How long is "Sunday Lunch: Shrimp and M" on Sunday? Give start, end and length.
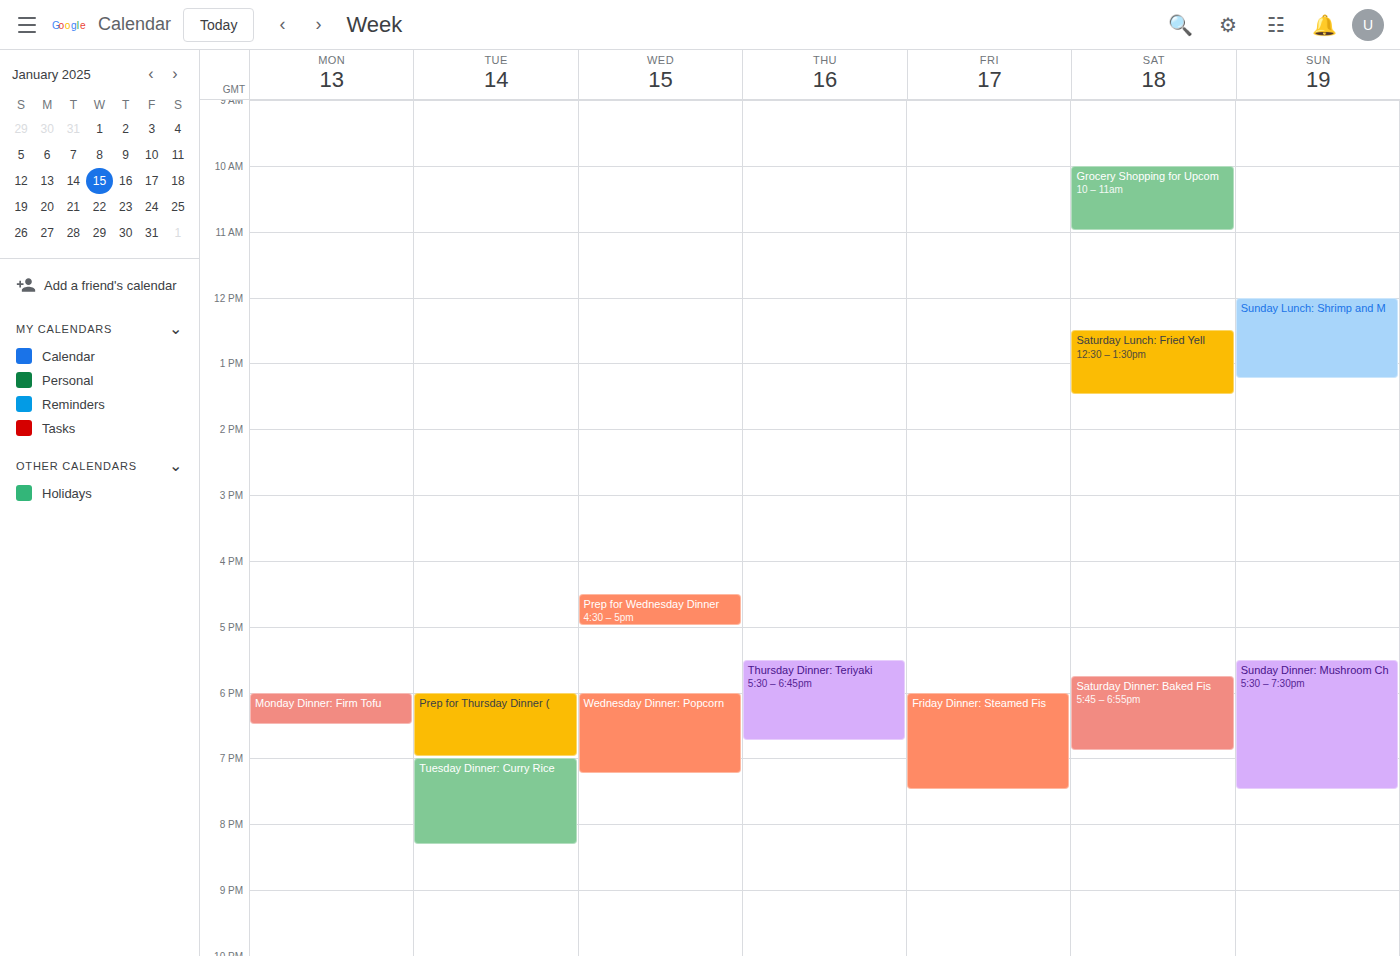
12:00 PM to 1:15 PM, 1 hour 15 minutes